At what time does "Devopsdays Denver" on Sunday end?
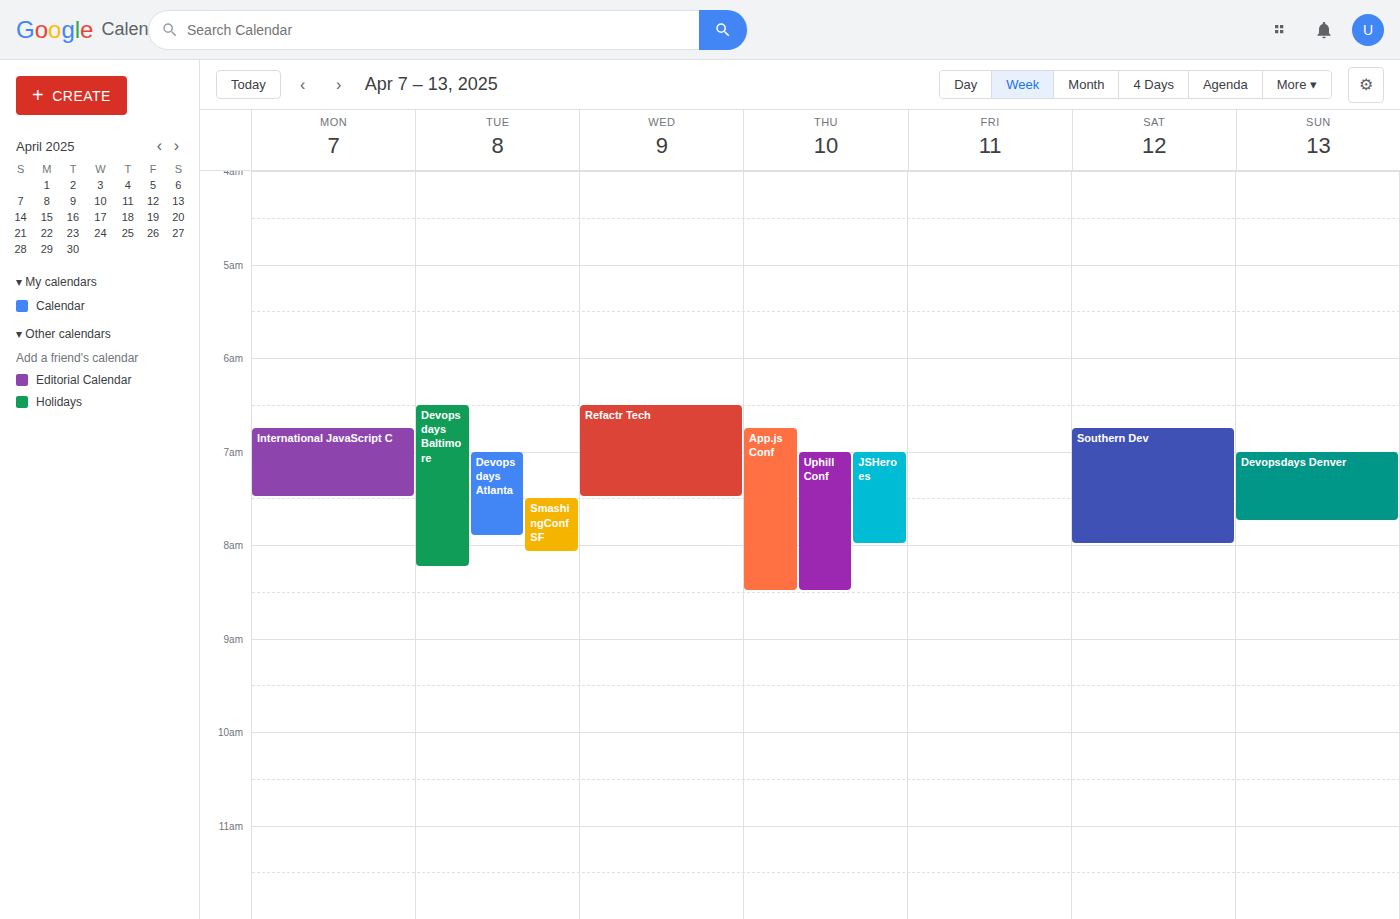
7:45 AM